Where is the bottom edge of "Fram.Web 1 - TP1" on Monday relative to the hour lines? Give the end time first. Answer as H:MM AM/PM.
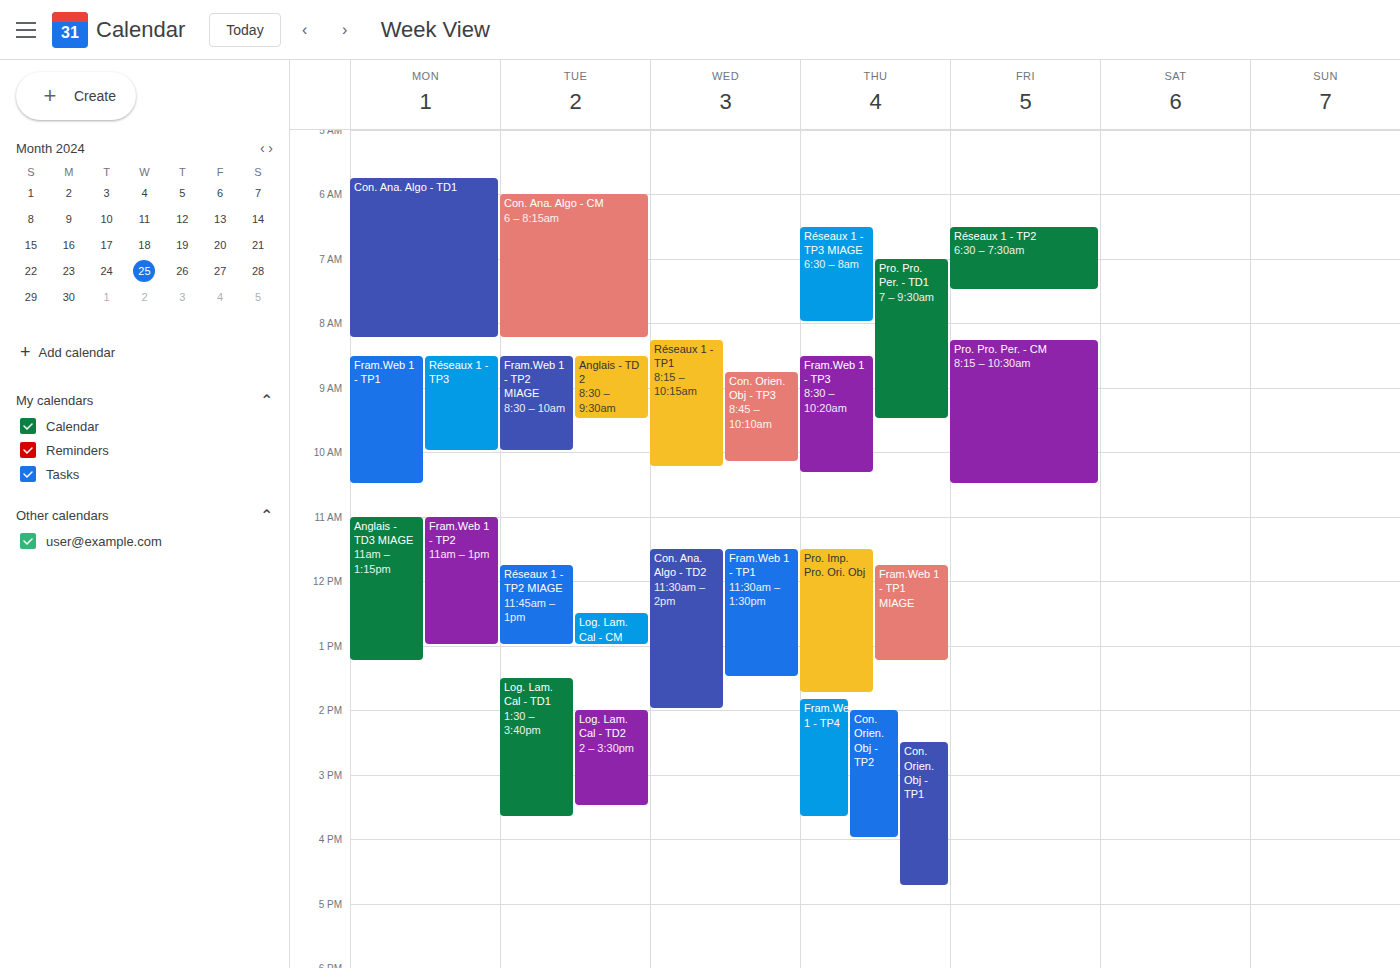
10:30 AM -- halfway between the 10 AM and 11 AM lines.